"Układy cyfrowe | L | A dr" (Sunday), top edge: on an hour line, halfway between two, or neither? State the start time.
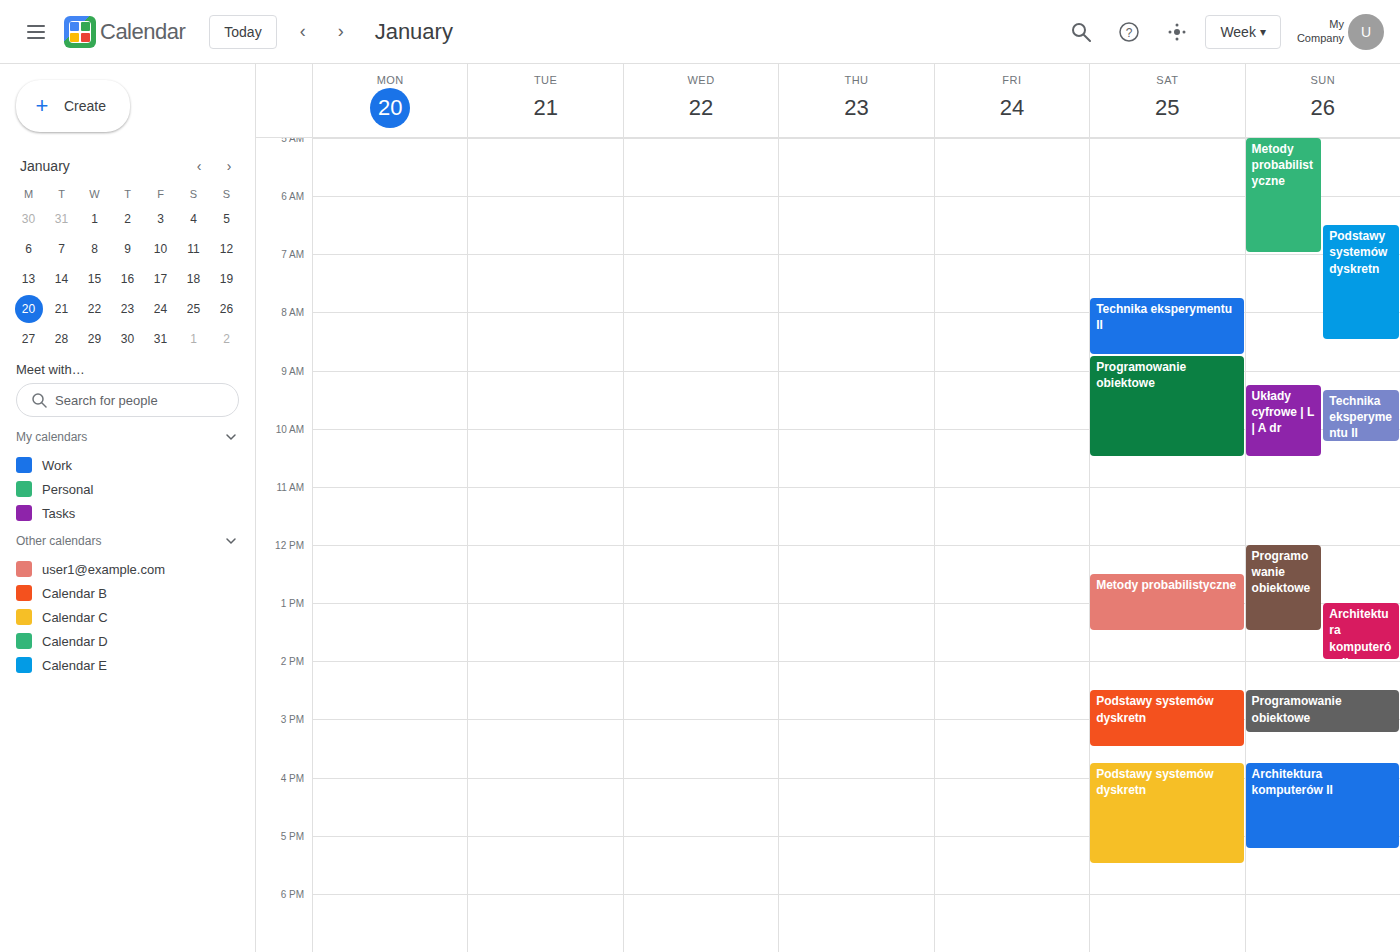
9:15 AM -- neither: a quarter of the way from the 9 AM line to the 10 AM line.